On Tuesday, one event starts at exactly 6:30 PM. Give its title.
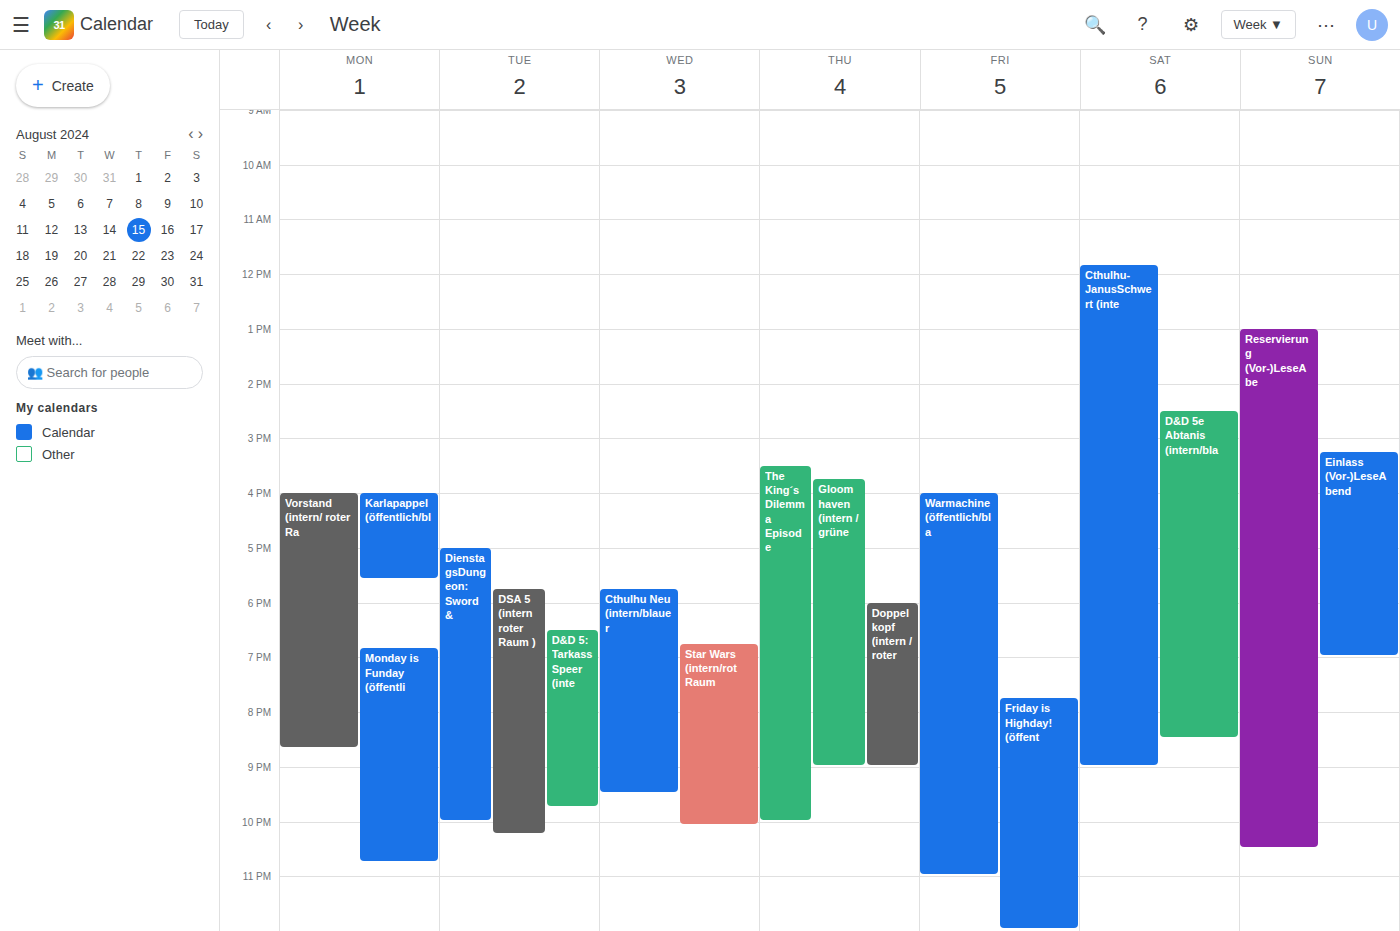
"D&D 5: Tarkass Speer (inte"